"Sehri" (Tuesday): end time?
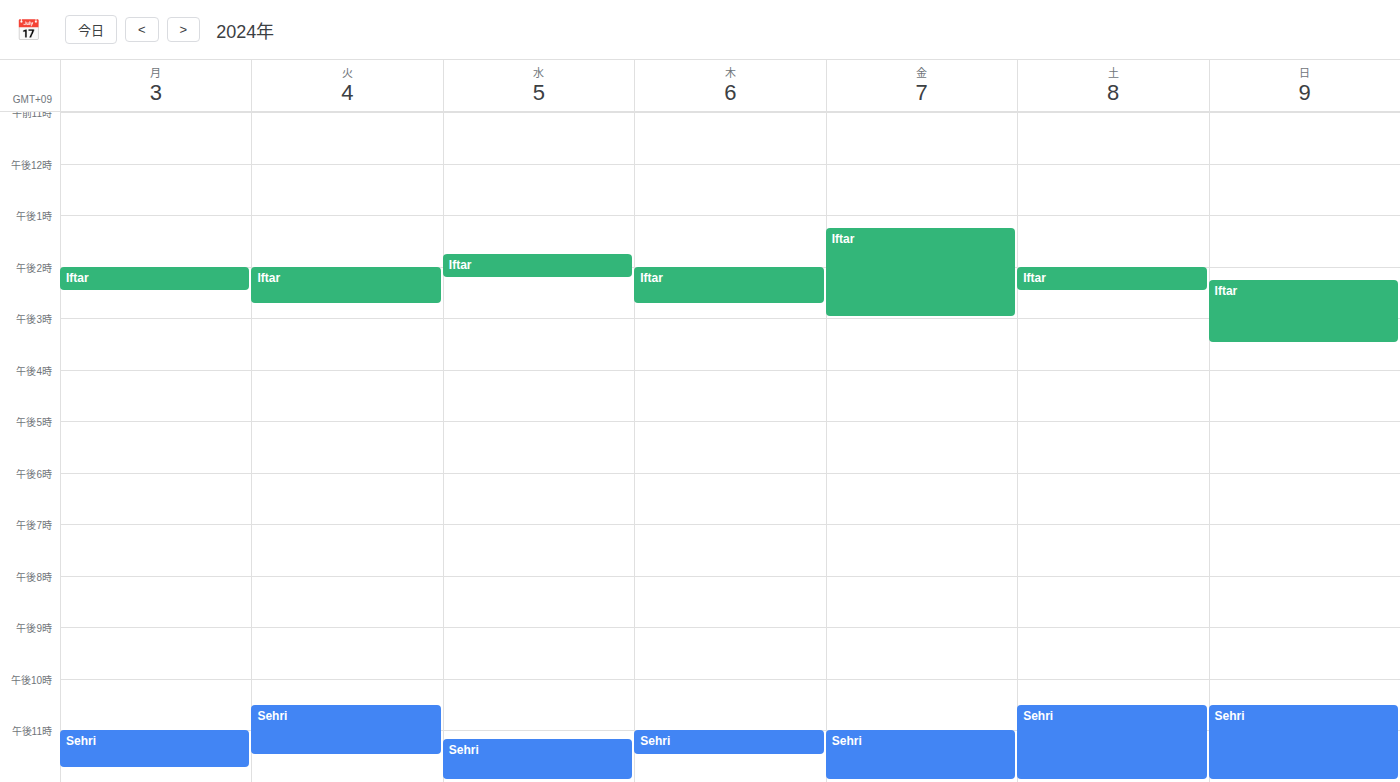
11:30 PM